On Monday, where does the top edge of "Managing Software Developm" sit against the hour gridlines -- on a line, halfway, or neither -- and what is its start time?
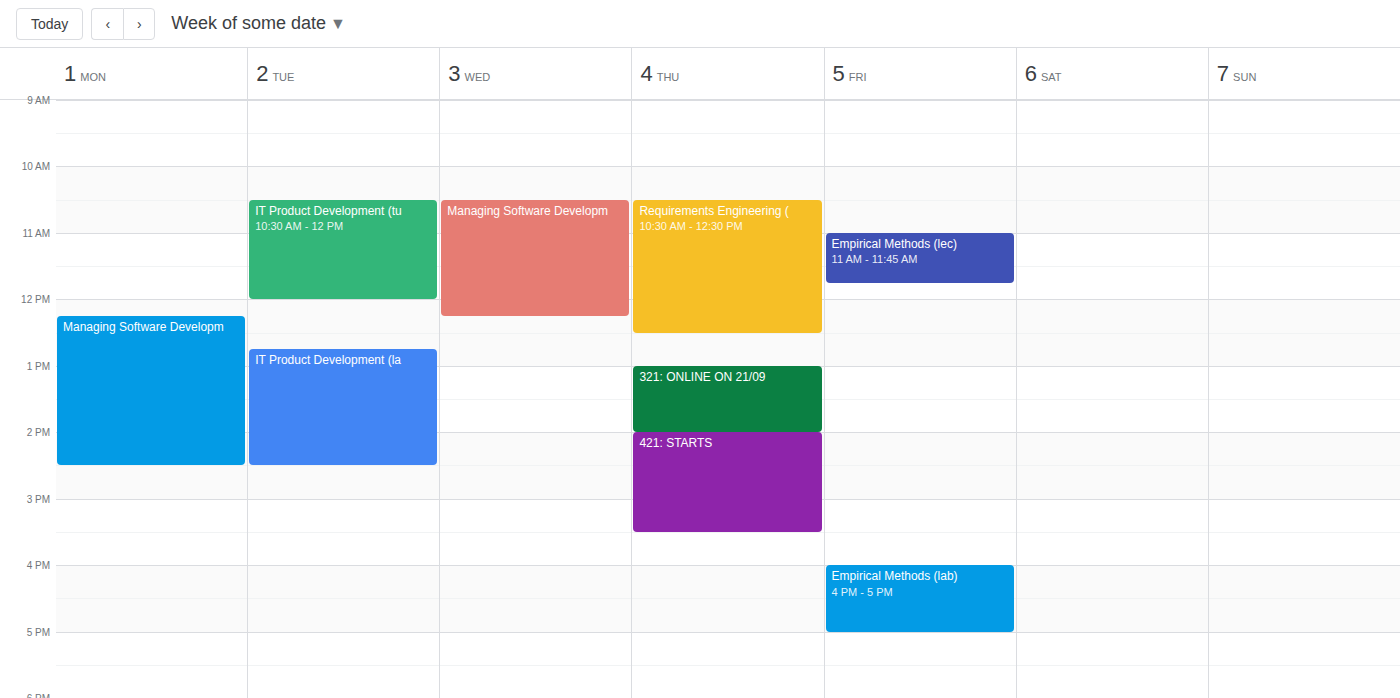
12:15 -- neither: a quarter of the way from the 12:00 line to the 13:00 line.